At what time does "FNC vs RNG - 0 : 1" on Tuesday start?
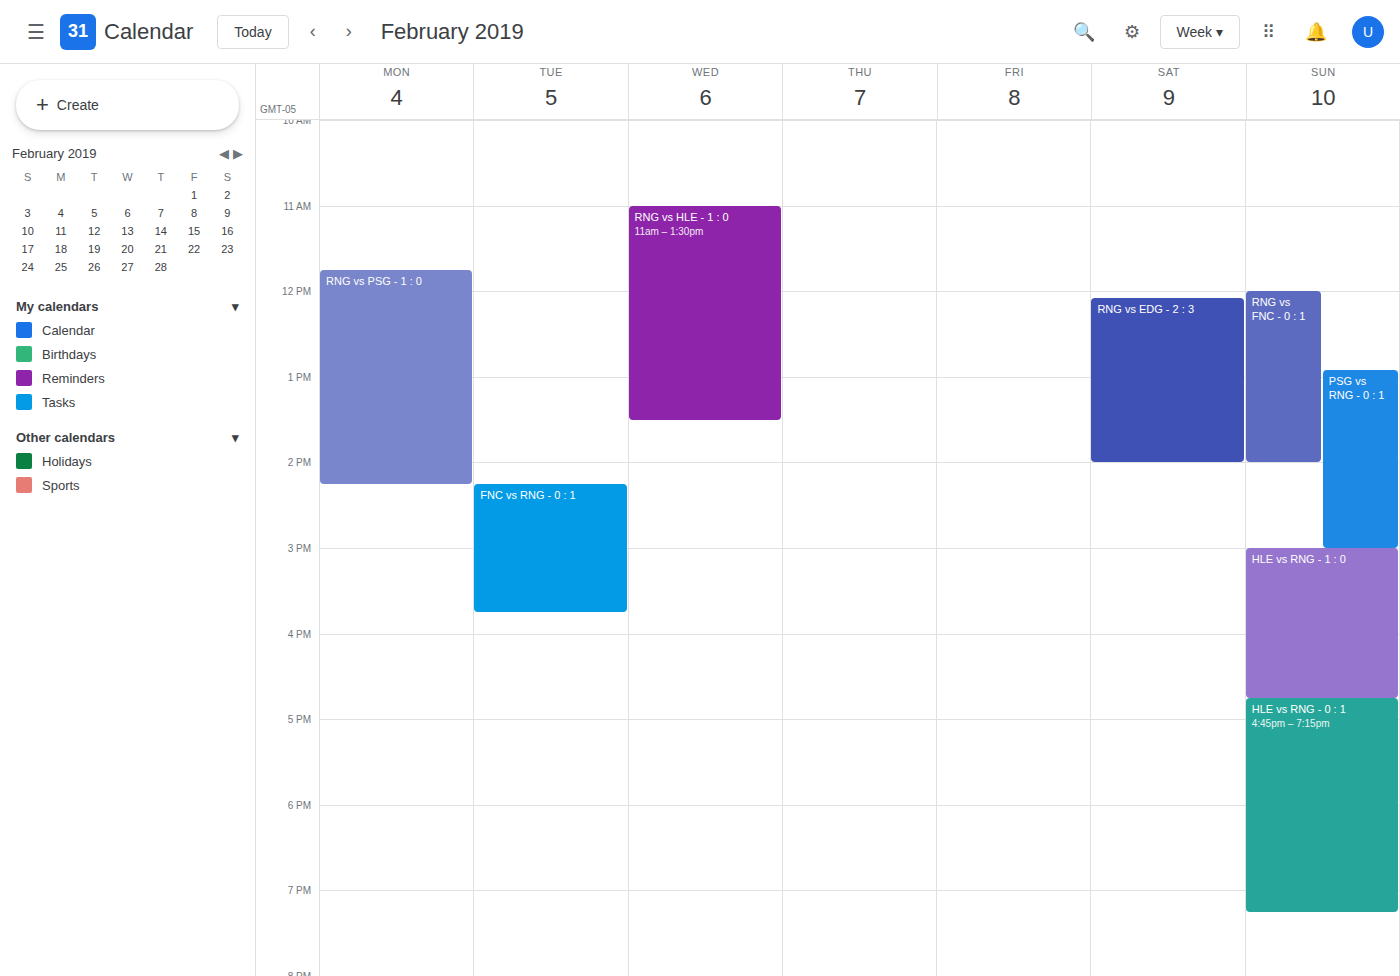
14:15